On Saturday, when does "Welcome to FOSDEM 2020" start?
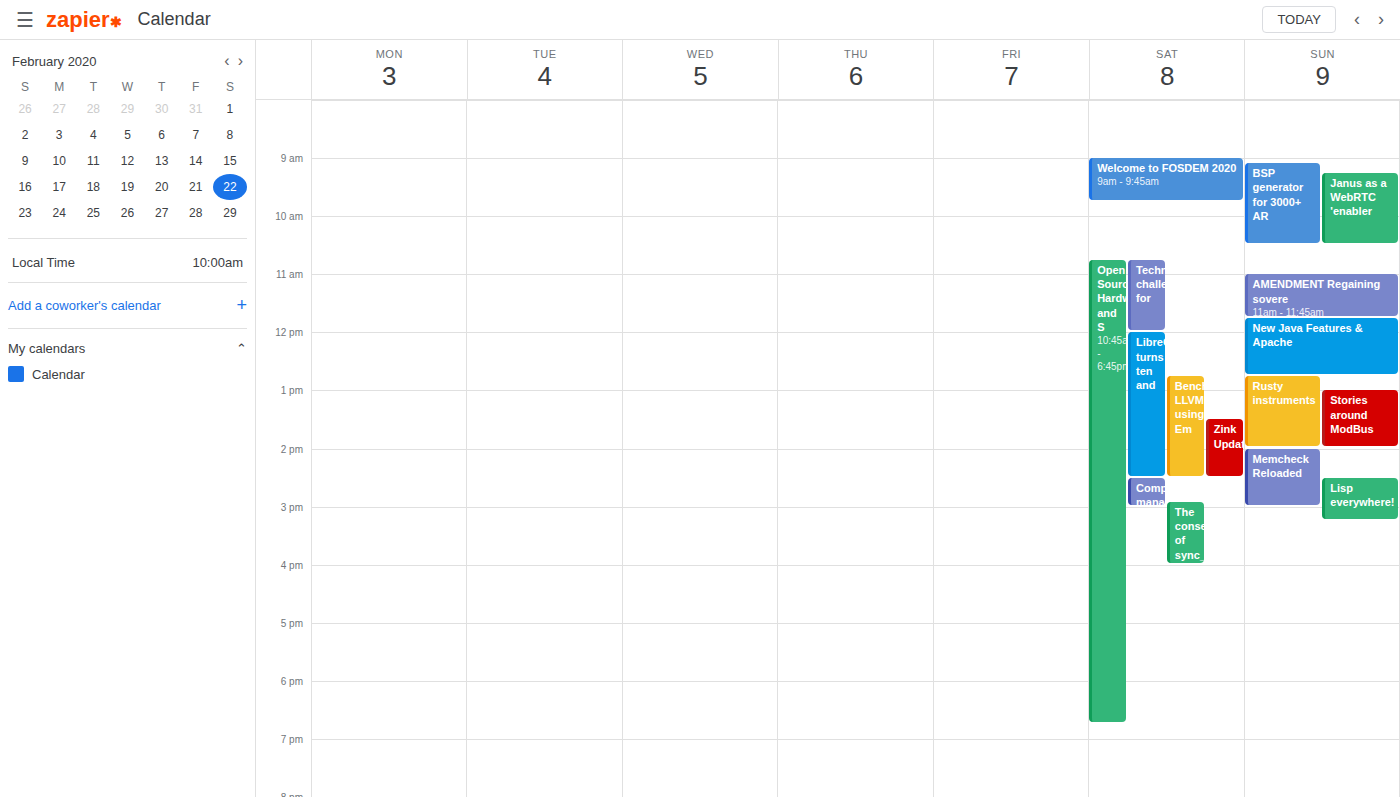
9:00 AM